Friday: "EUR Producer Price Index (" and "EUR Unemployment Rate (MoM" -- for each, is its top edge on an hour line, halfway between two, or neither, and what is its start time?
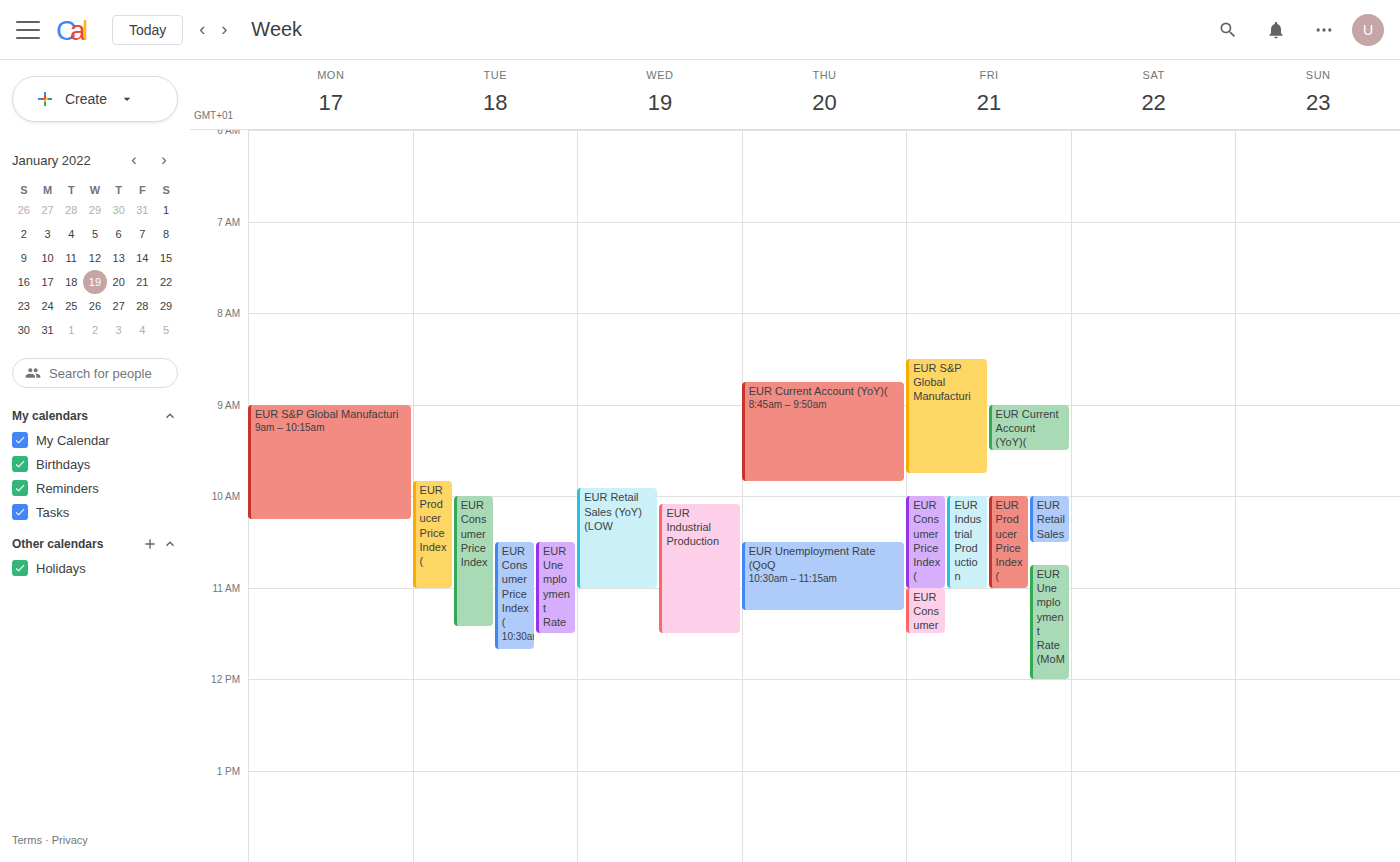
"EUR Producer Price Index (": 10:00, exactly on the 10:00 line. "EUR Unemployment Rate (MoM": 10:45, neither: three quarters of the way from the 10:00 line to the 11:00 line.